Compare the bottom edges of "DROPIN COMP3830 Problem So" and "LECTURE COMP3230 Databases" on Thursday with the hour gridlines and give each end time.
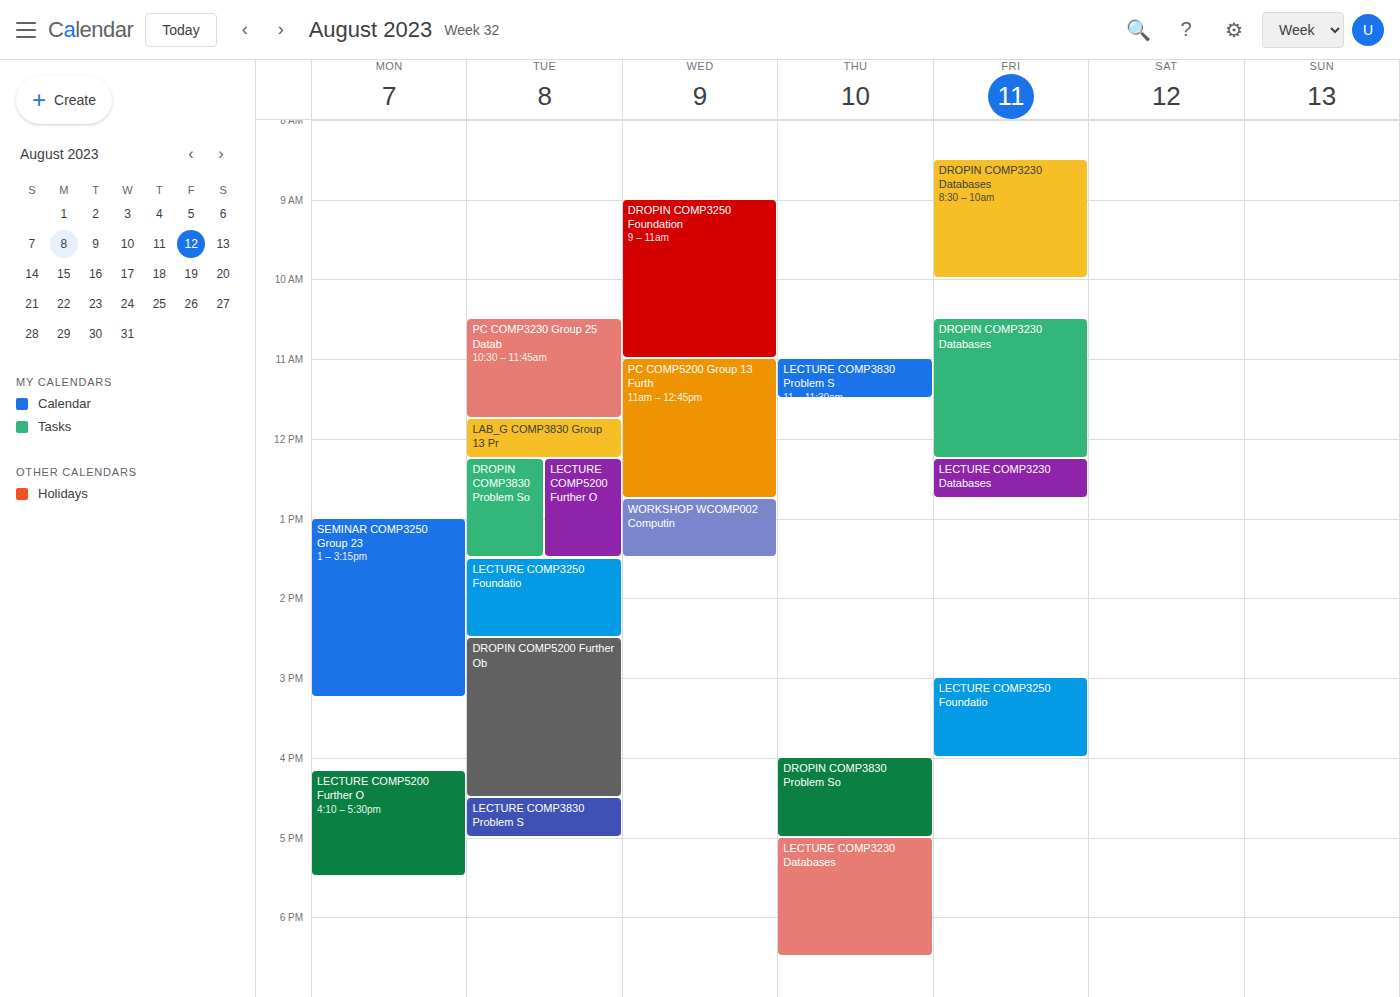
"DROPIN COMP3830 Problem So": 5:00 PM, exactly on the 5 PM line. "LECTURE COMP3230 Databases": 6:30 PM, halfway between the 6 PM and 7 PM lines.